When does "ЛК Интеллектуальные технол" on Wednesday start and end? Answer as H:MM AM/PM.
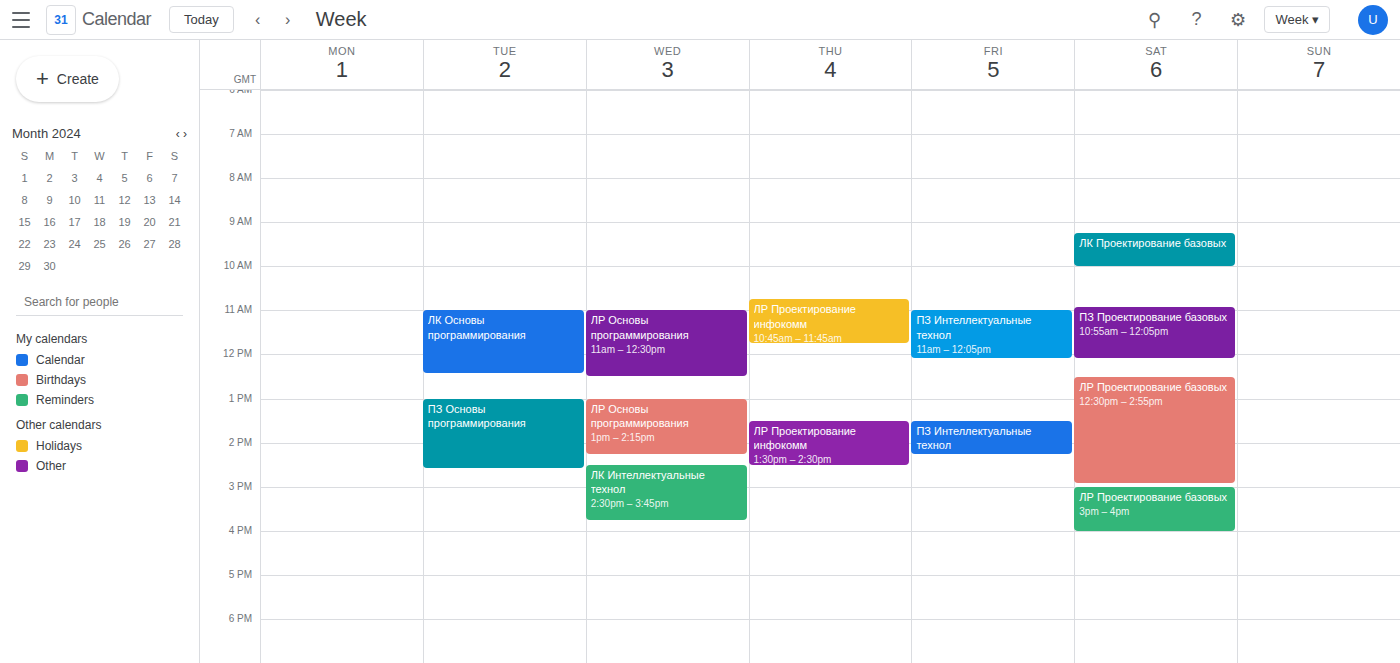
2:30 PM to 3:45 PM